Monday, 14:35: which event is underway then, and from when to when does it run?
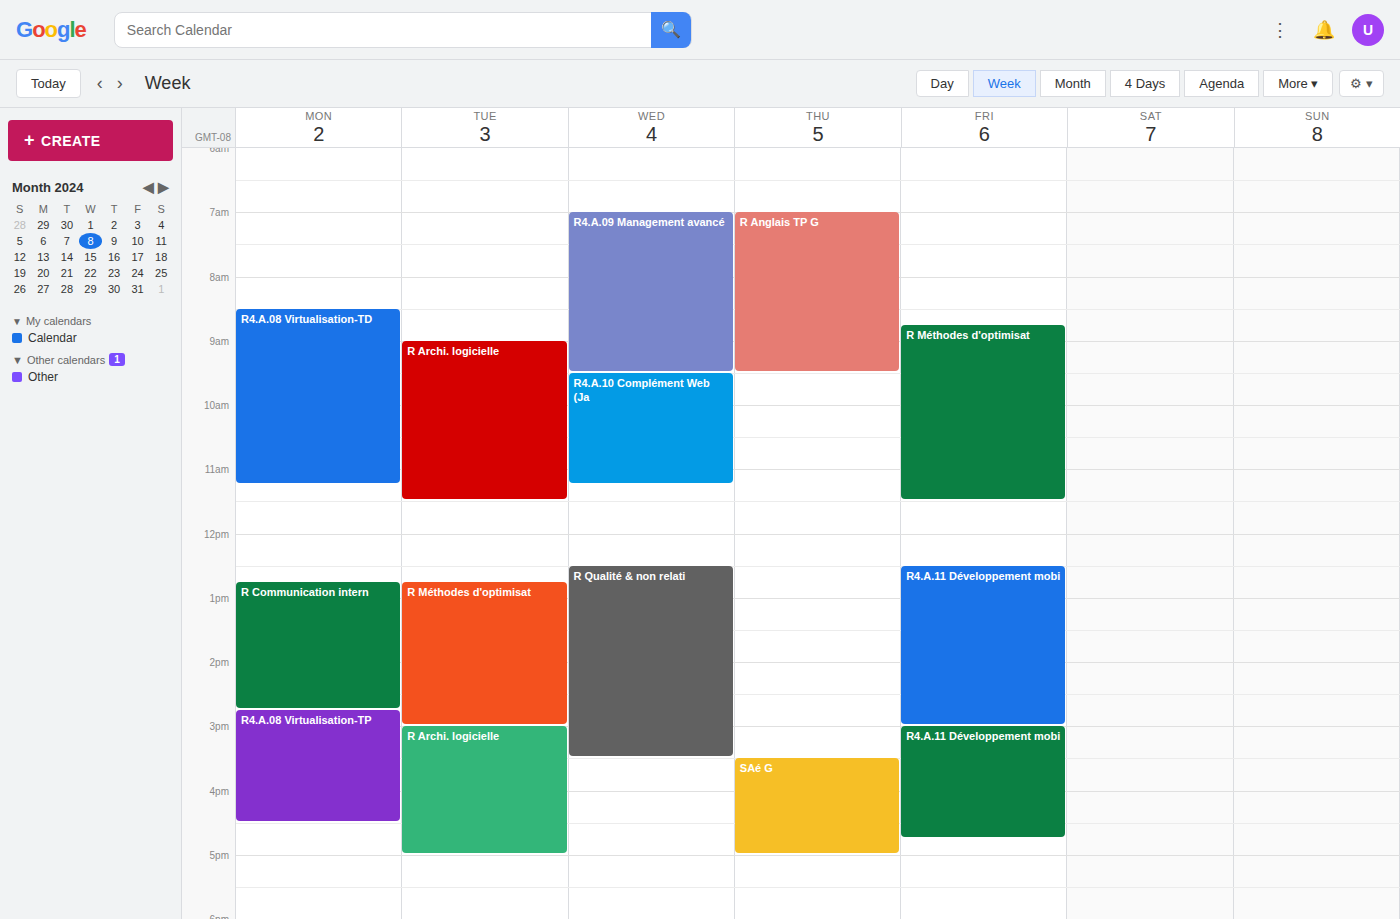
"R Communication intern", 12:45 to 14:45